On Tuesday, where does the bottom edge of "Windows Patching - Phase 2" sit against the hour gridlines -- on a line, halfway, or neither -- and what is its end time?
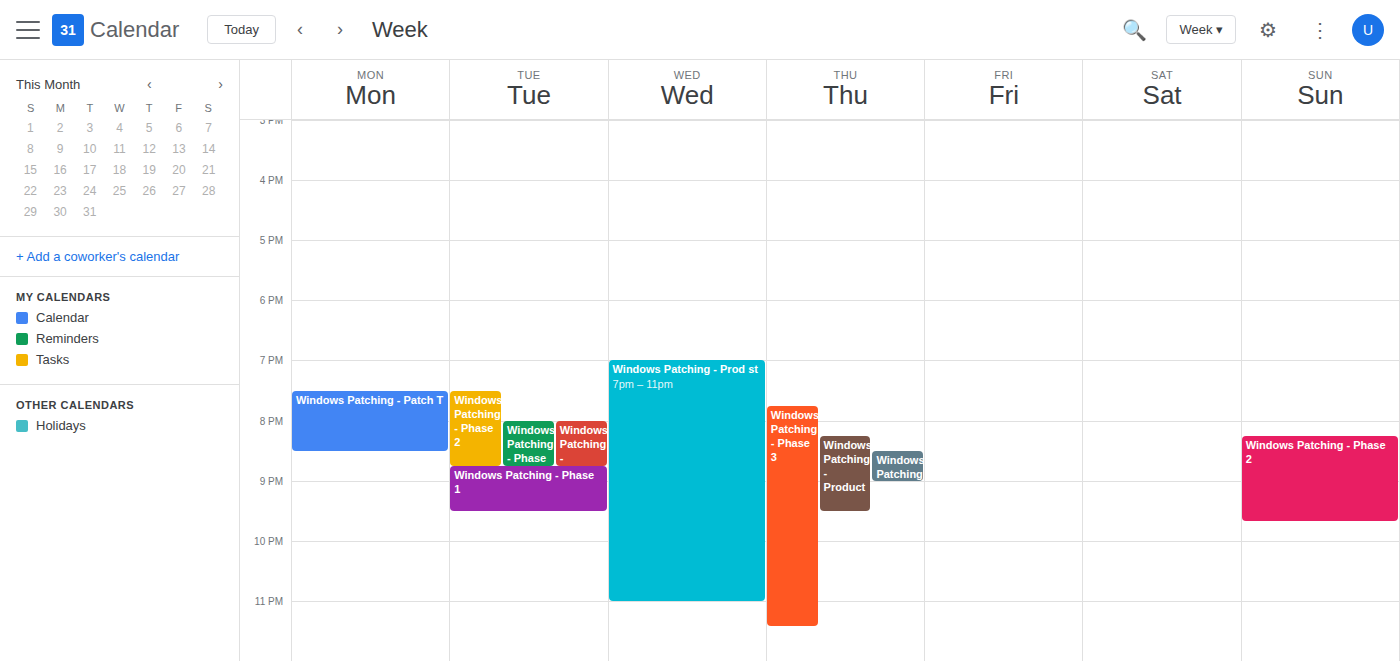
8:45 PM -- neither: three quarters of the way from the 8 PM line to the 9 PM line.